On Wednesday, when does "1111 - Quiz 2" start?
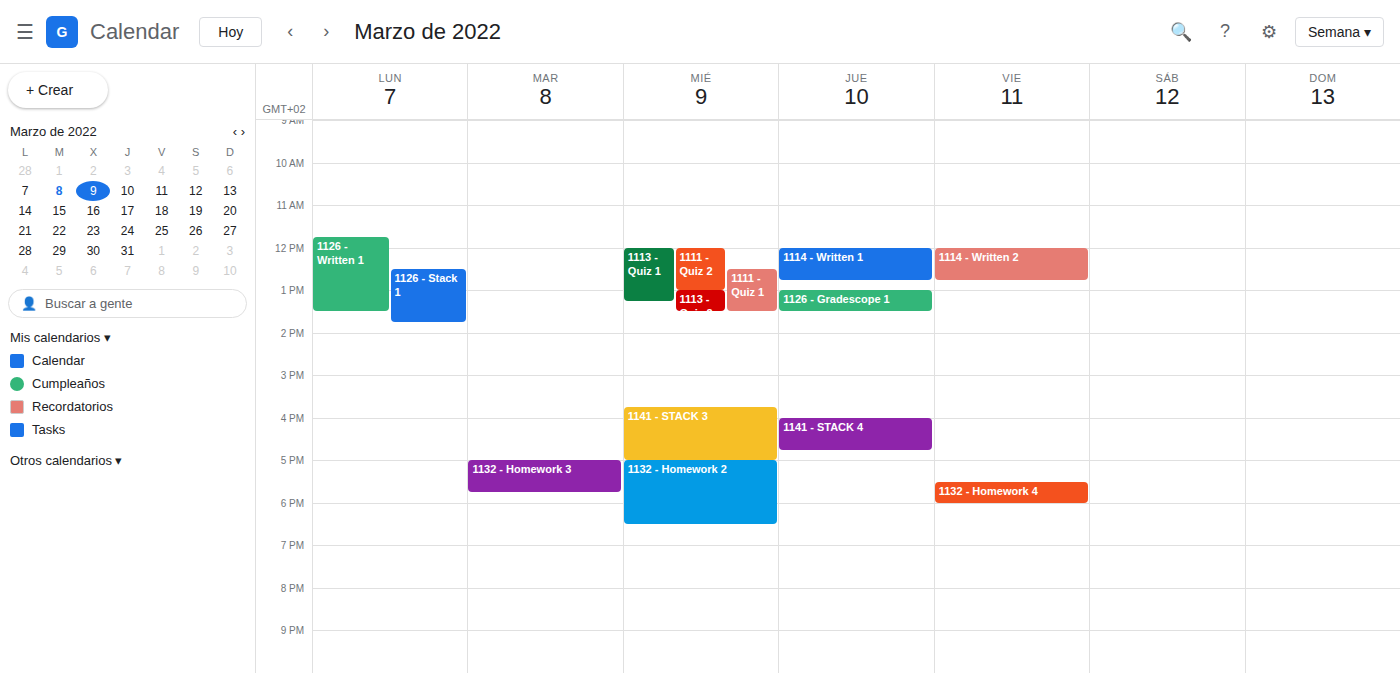
12:00 PM